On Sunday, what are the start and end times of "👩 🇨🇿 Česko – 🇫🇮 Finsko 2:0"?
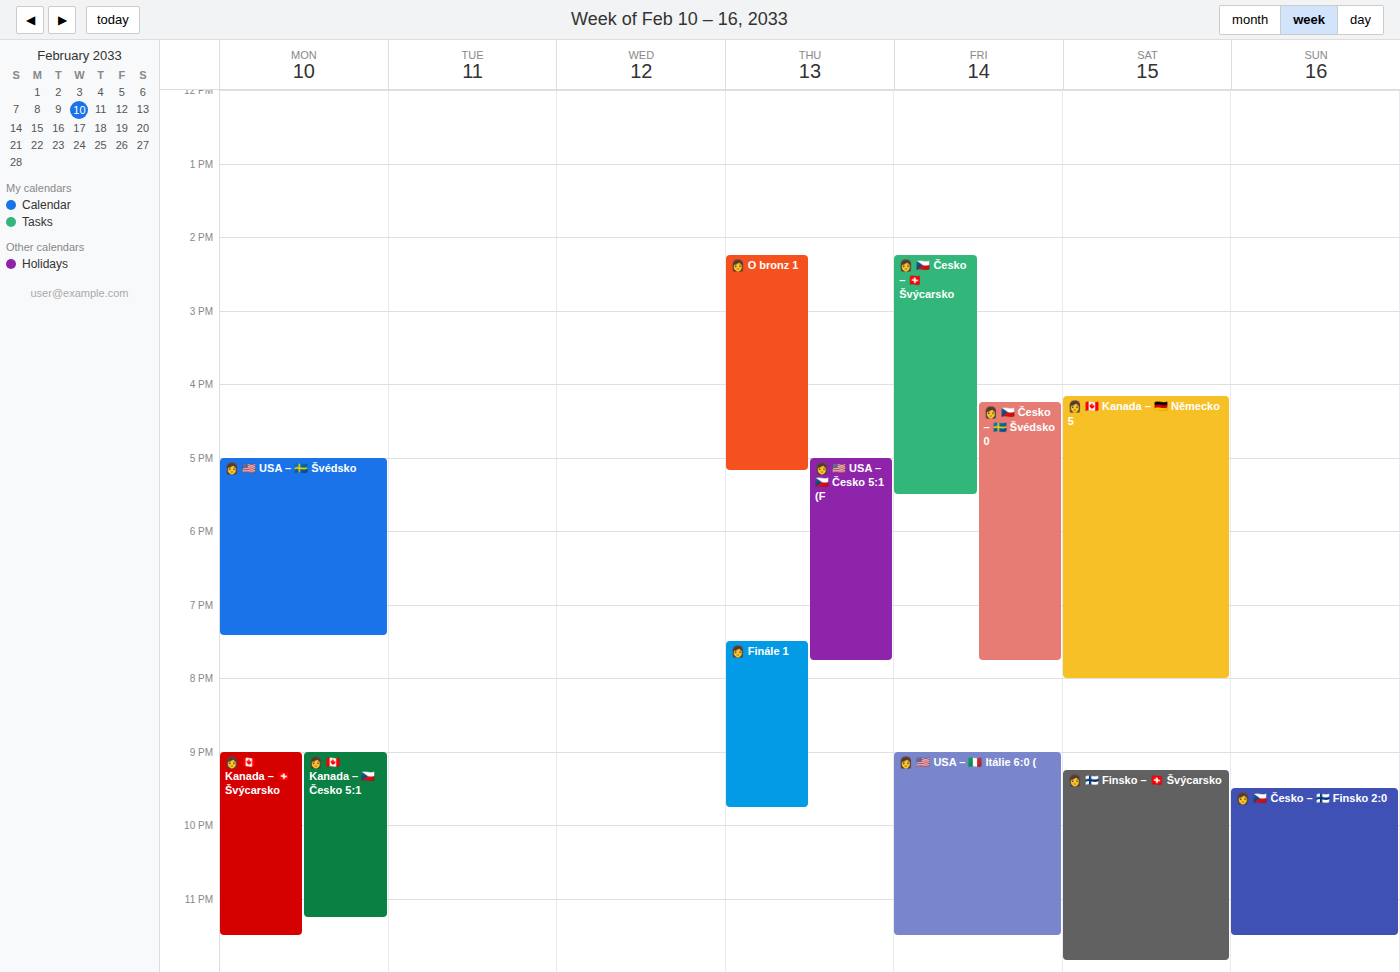
9:30 PM to 11:30 PM